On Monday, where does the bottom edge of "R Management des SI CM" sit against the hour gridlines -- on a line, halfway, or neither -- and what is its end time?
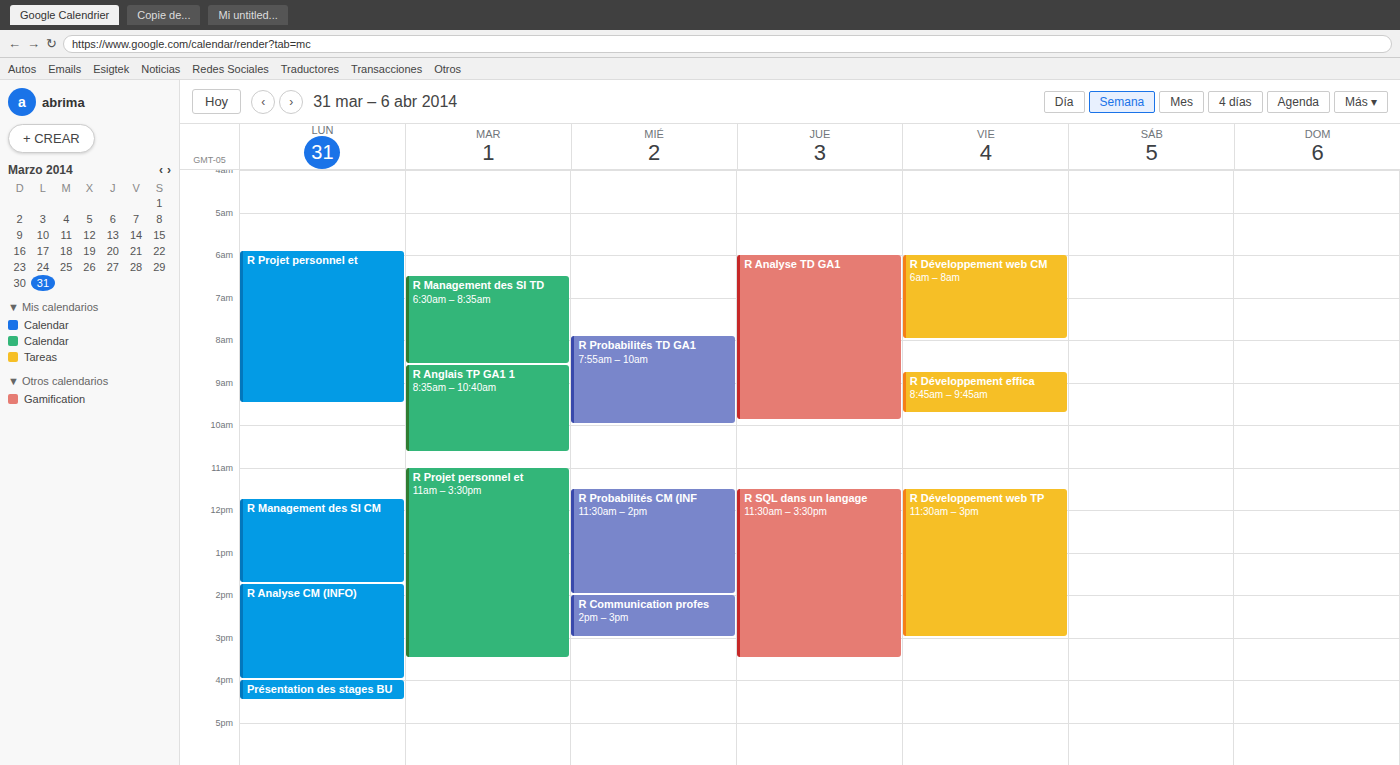
13:45 -- neither: three quarters of the way from the 13:00 line to the 14:00 line.